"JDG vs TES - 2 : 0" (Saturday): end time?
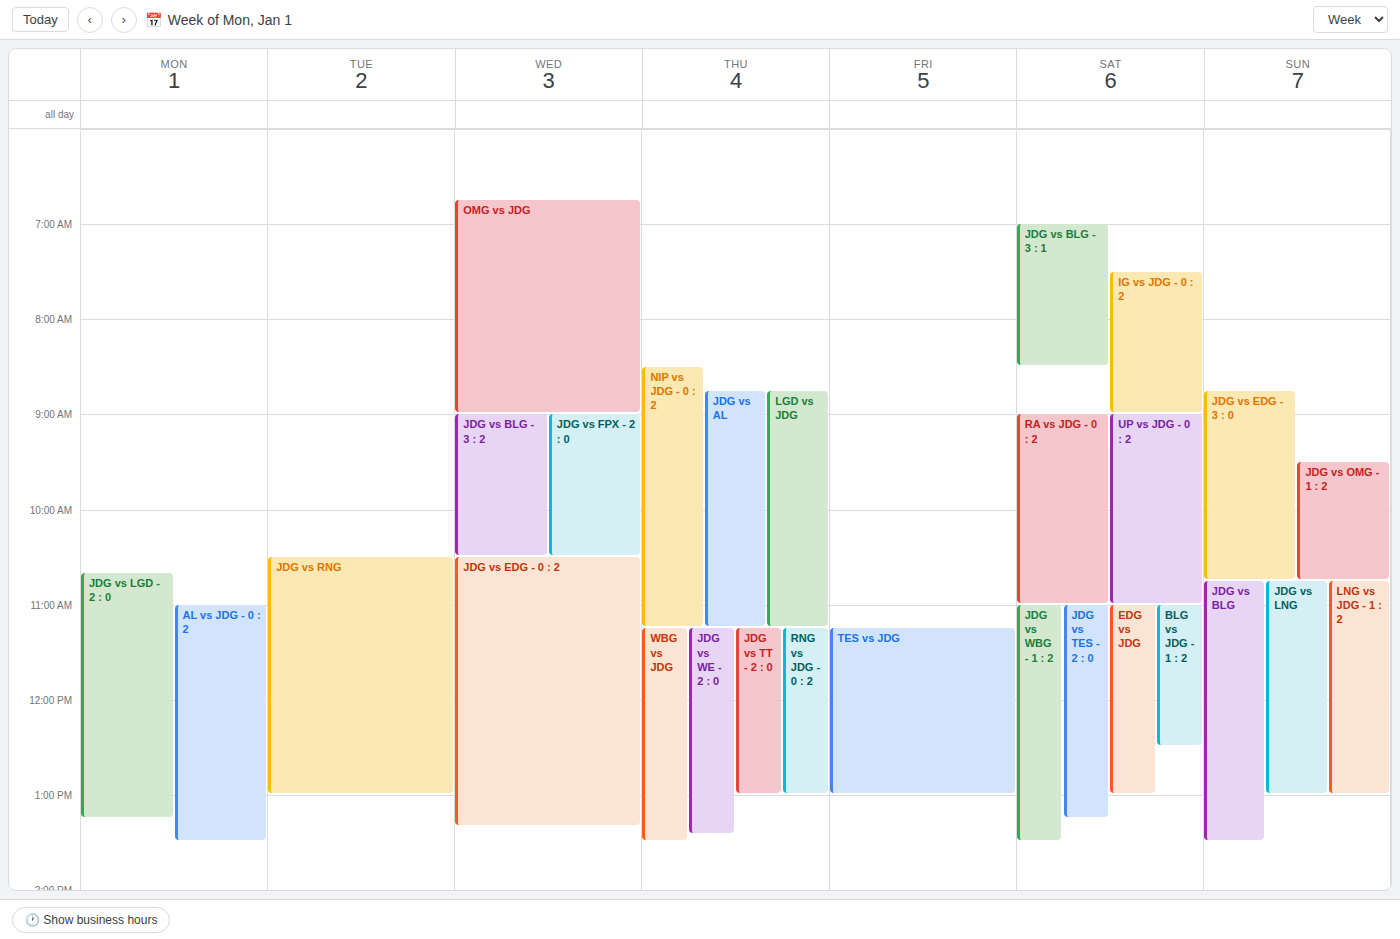
1:15 PM